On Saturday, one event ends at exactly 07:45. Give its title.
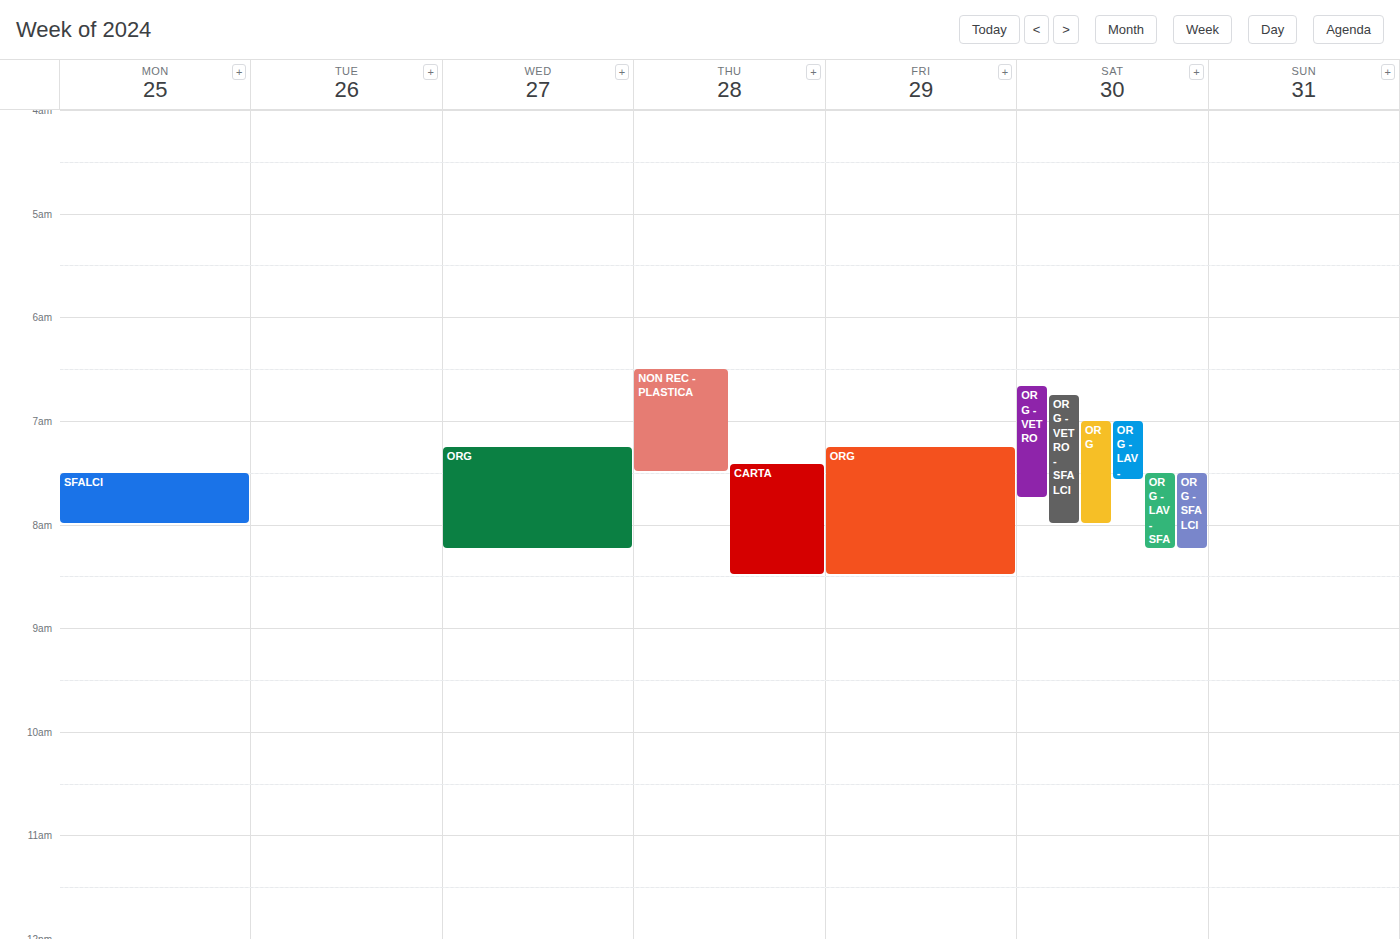
"ORG - VETRO"